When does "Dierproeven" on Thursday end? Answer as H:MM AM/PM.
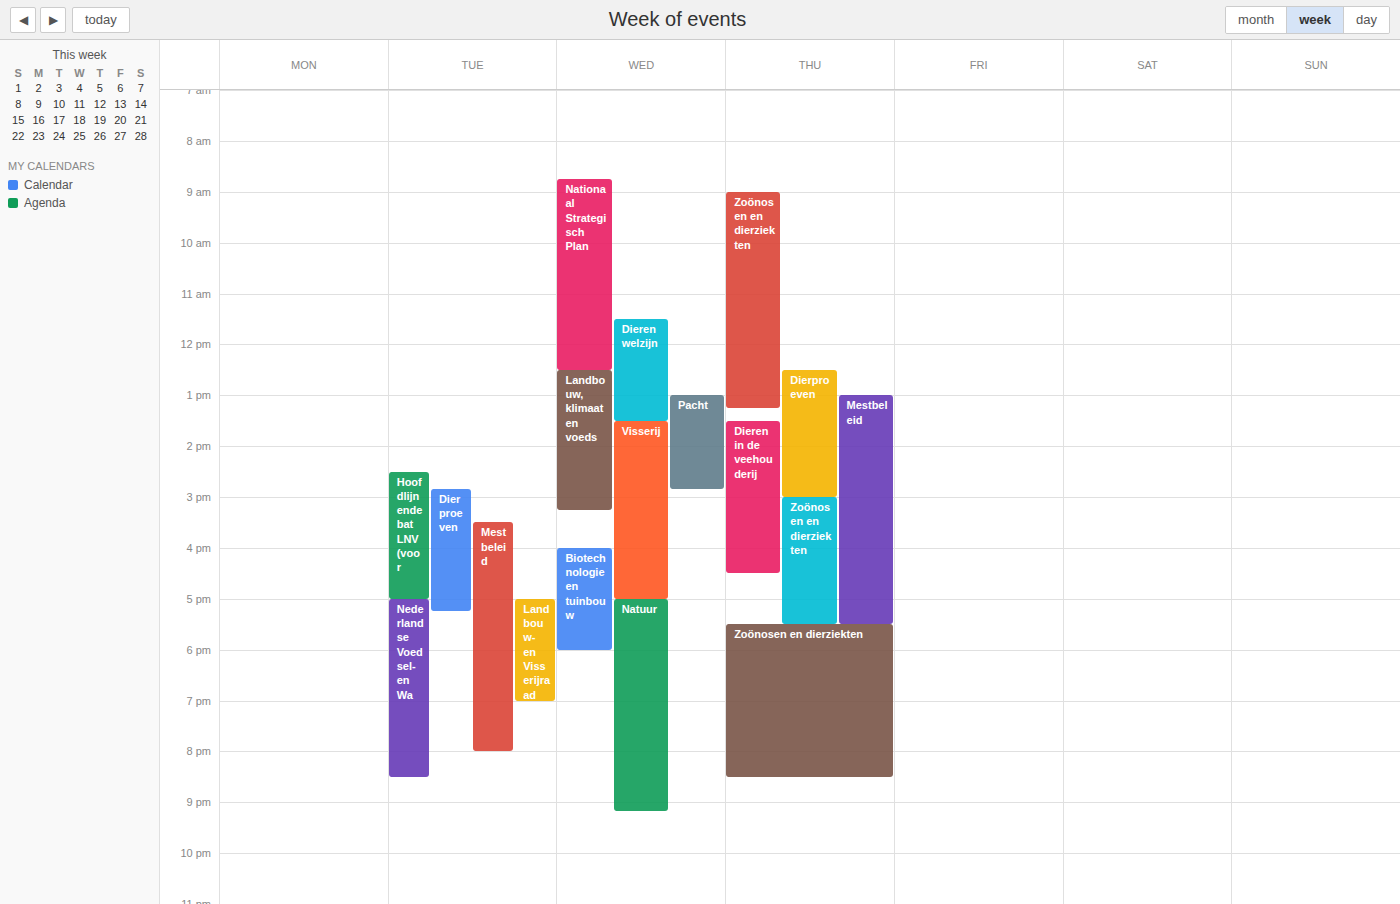
3:00 PM